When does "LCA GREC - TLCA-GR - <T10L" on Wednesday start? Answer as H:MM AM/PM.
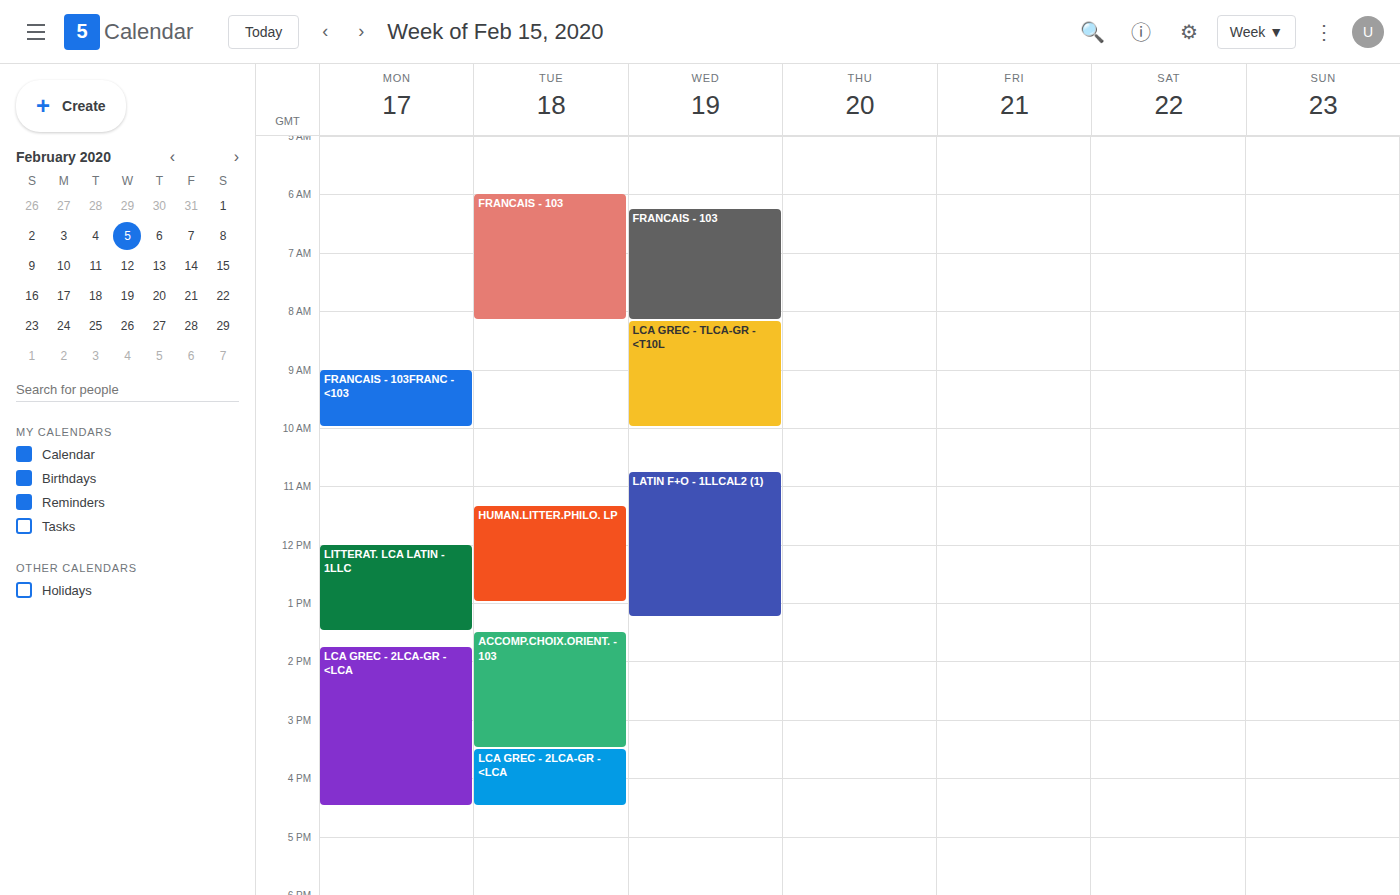
8:10 AM